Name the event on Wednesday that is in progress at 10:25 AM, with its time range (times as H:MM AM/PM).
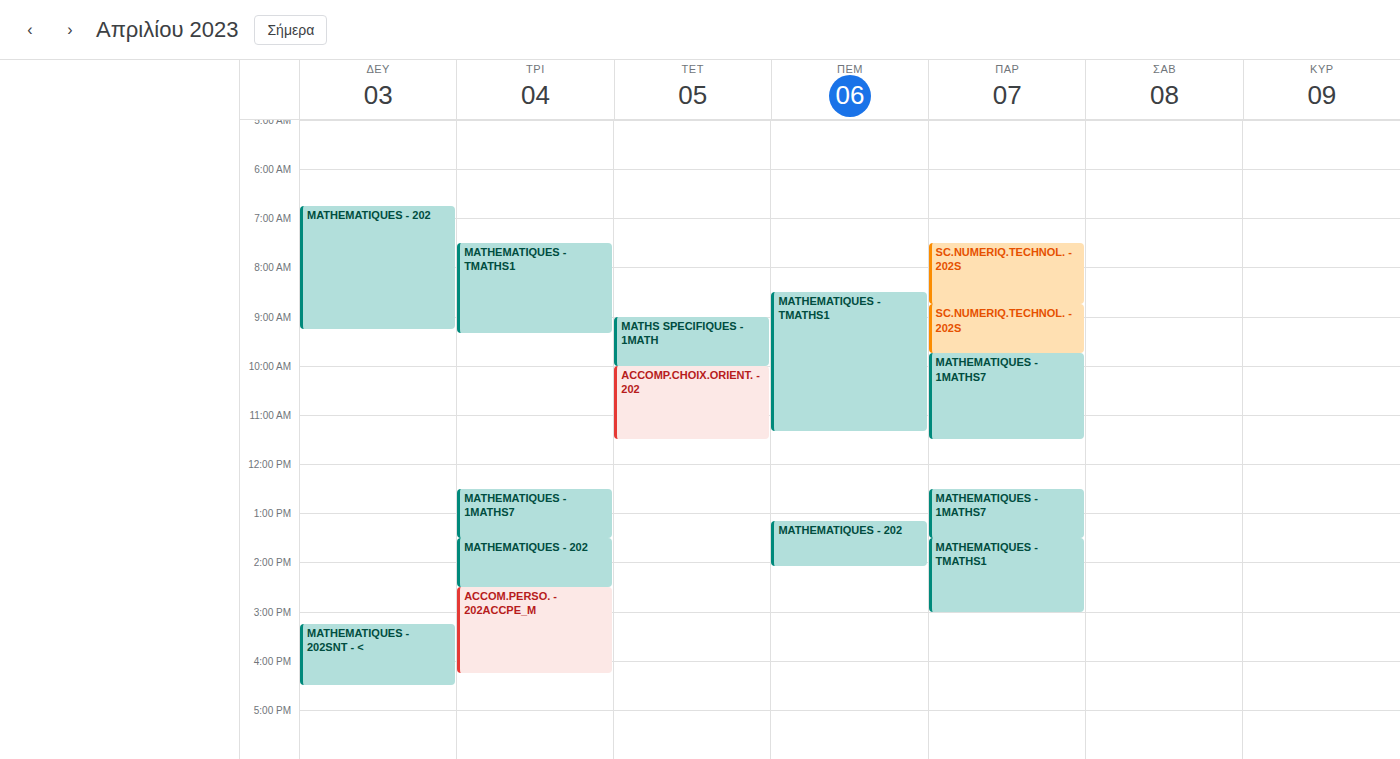
"ACCOMP.CHOIX.ORIENT. - 202", 10:00 AM to 11:30 AM